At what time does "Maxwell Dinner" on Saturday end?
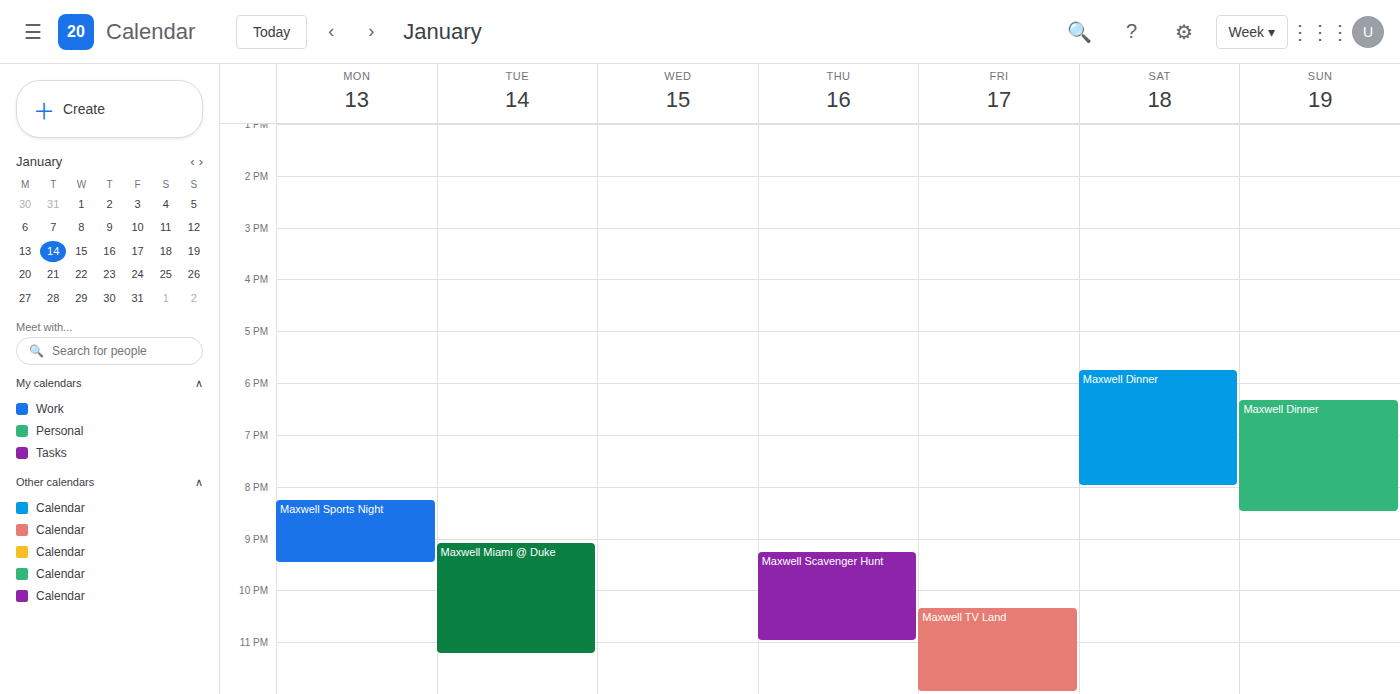
8:00 PM